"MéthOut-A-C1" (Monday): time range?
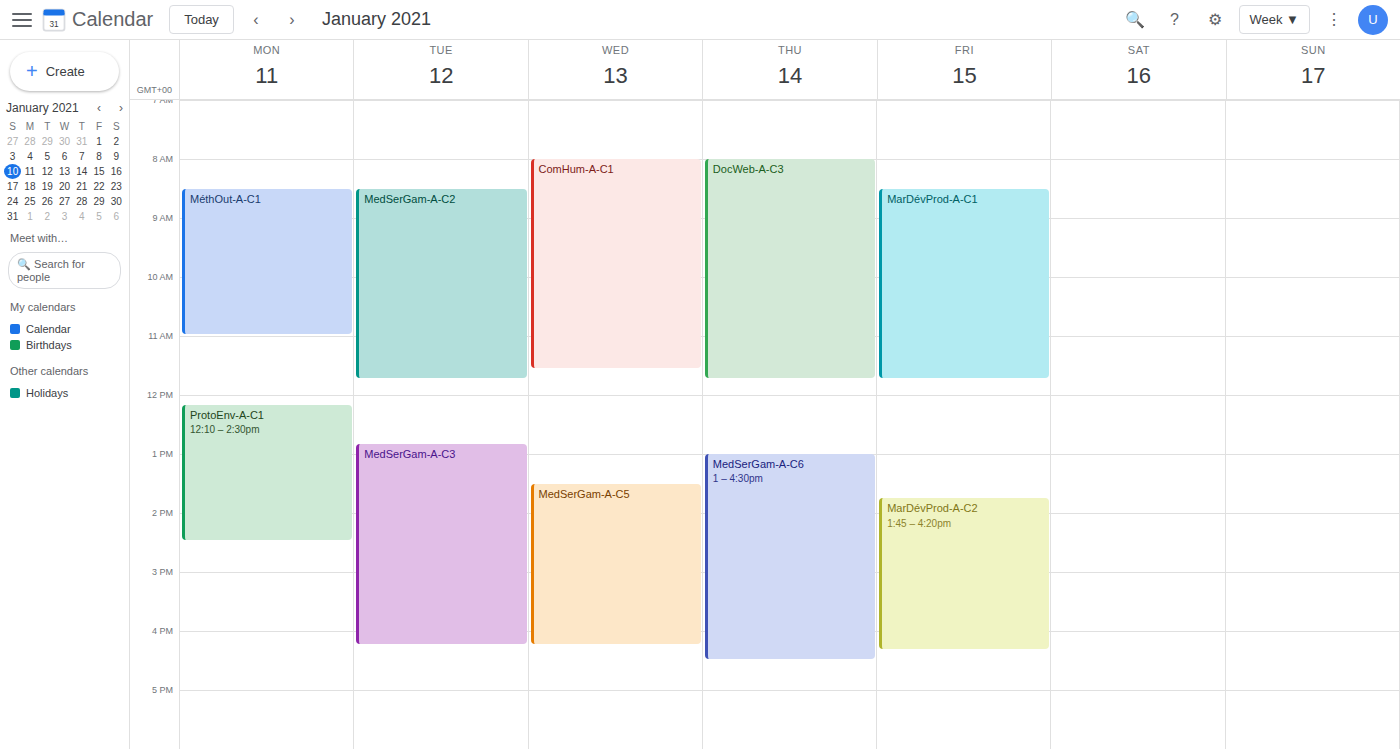
8:30 AM to 11:00 AM